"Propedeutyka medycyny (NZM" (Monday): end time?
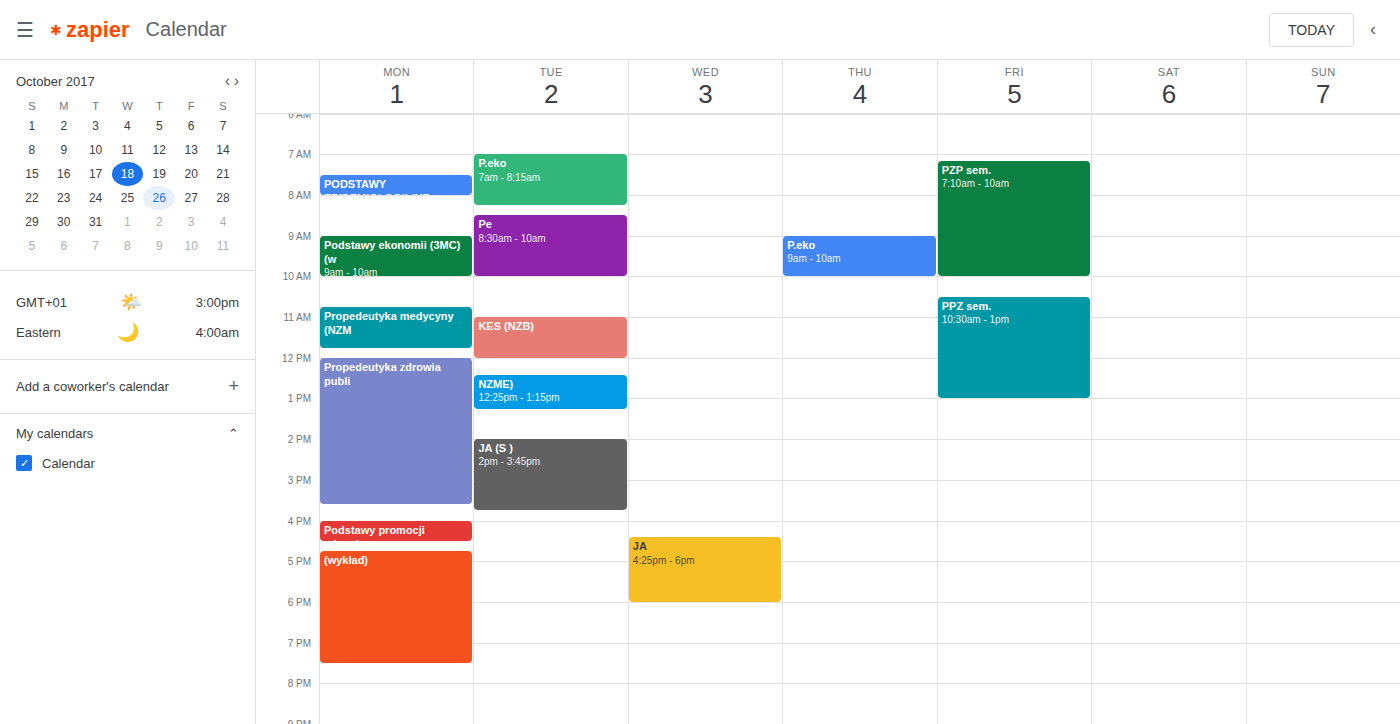
11:45 AM